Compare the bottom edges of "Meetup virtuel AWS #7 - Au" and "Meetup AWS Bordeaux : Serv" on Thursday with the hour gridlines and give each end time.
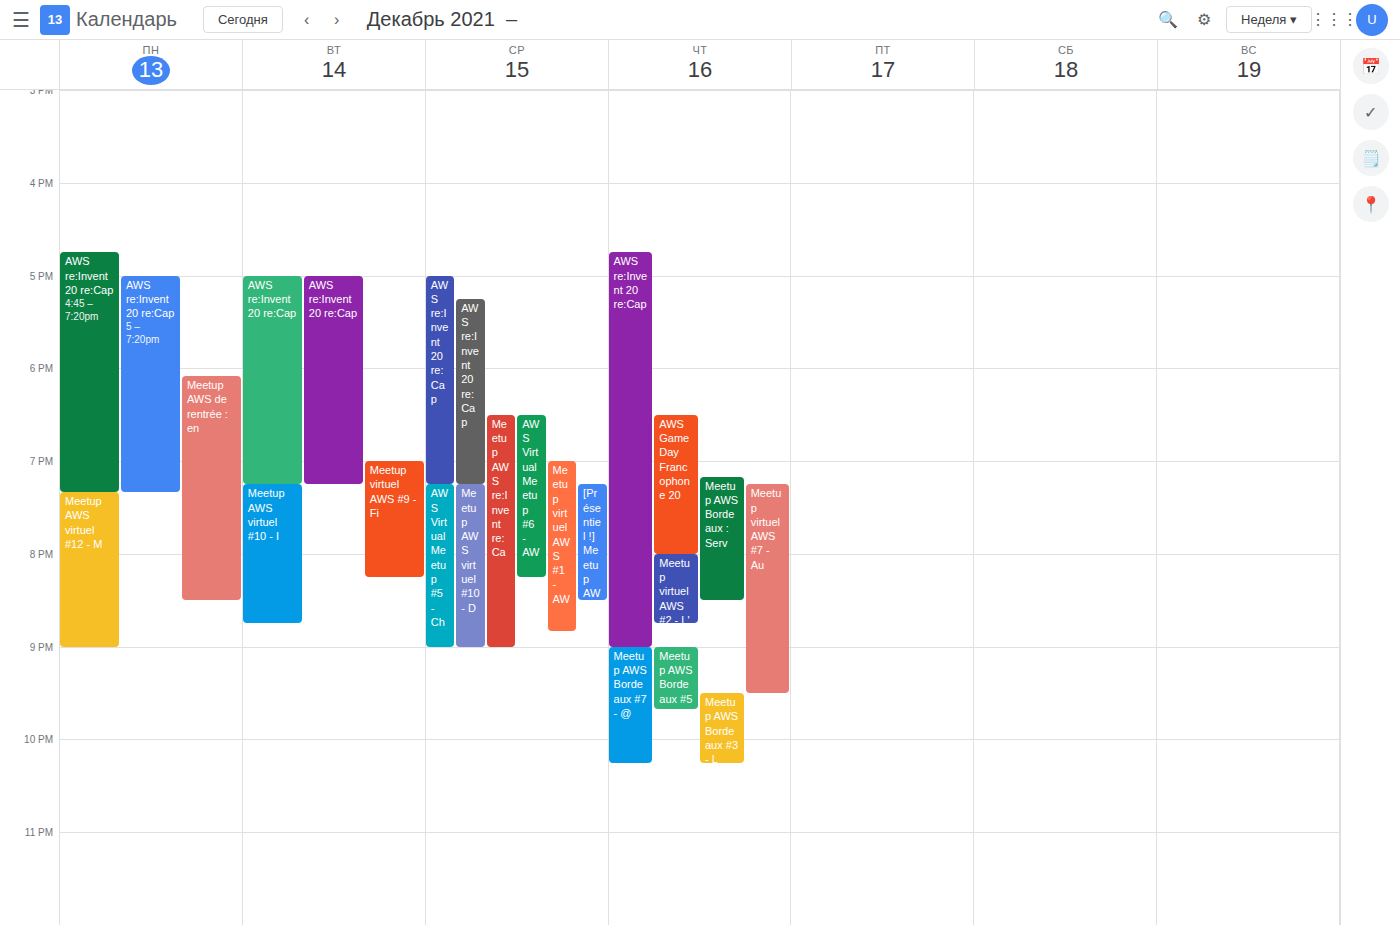
"Meetup virtuel AWS #7 - Au": 9:30 PM, halfway between the 9 PM and 10 PM lines. "Meetup AWS Bordeaux : Serv": 8:30 PM, halfway between the 8 PM and 9 PM lines.